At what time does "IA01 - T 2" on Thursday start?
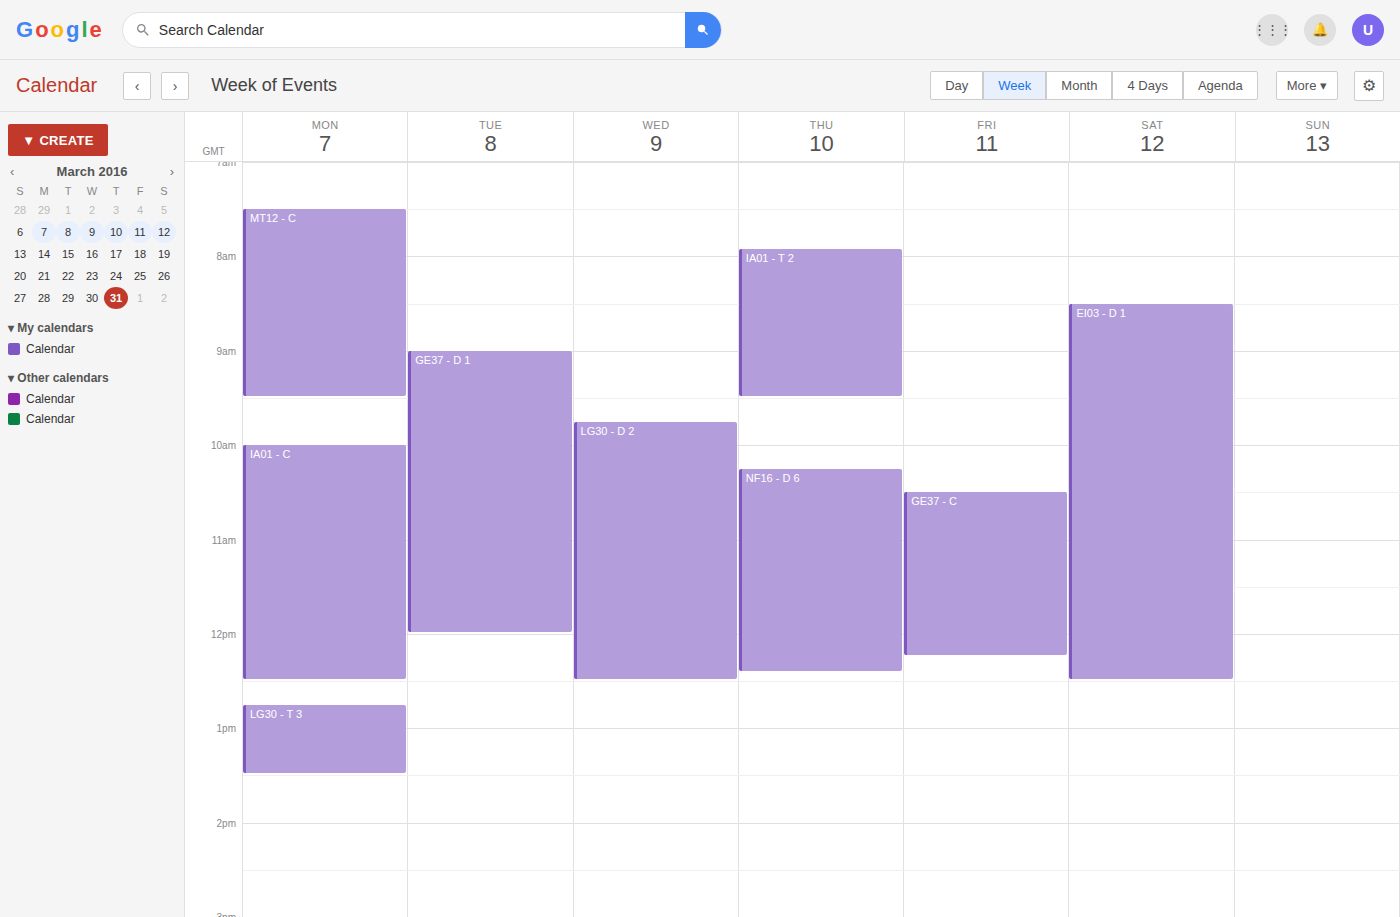
7:55 AM